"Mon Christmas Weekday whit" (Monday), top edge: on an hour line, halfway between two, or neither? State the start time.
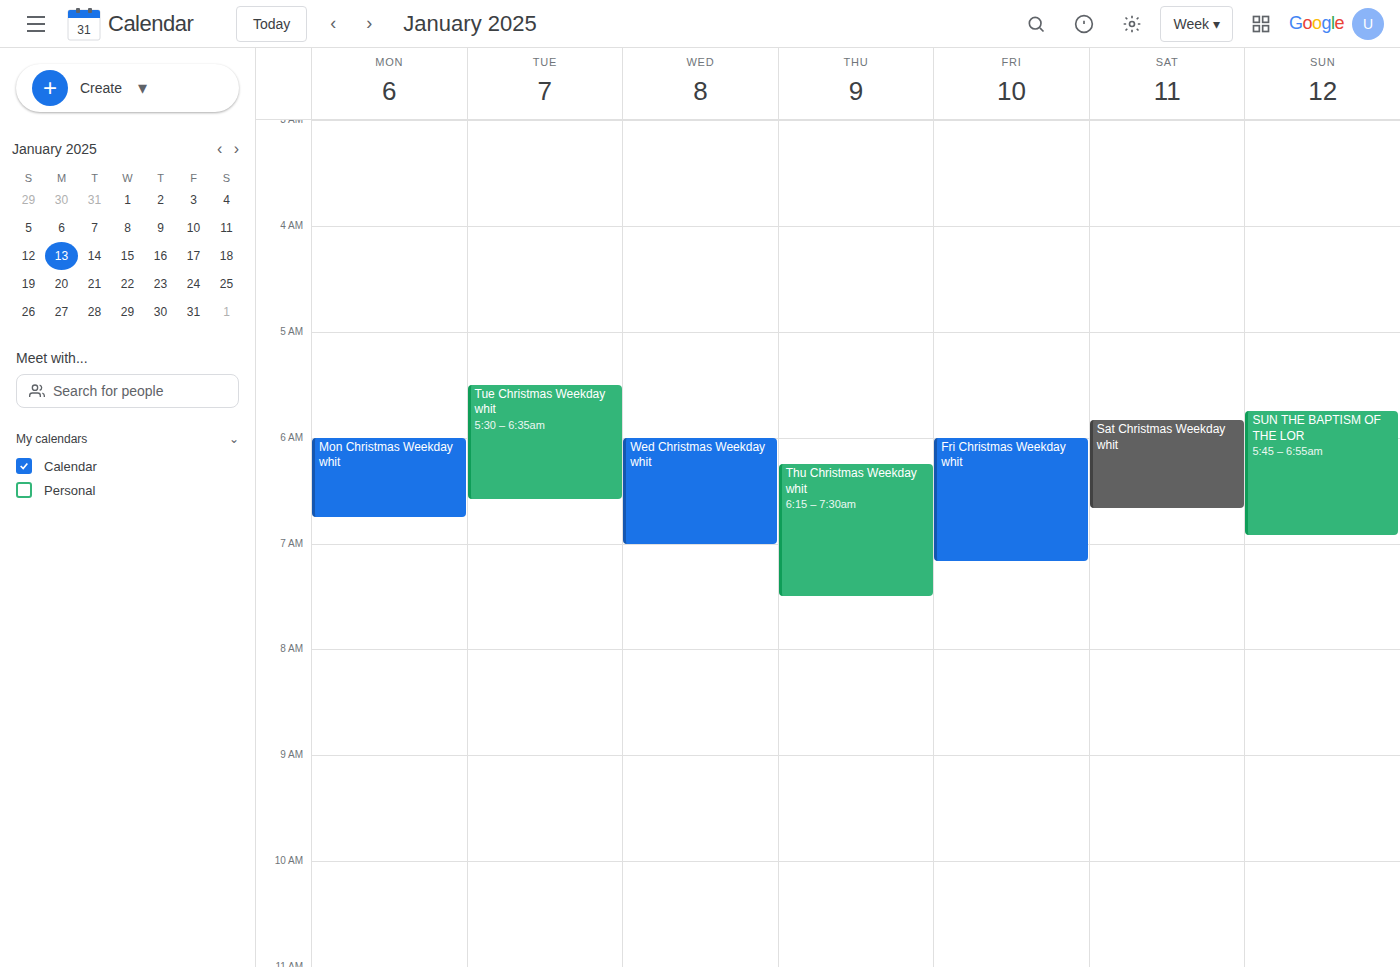
6:00 AM -- exactly on the 6 AM line.